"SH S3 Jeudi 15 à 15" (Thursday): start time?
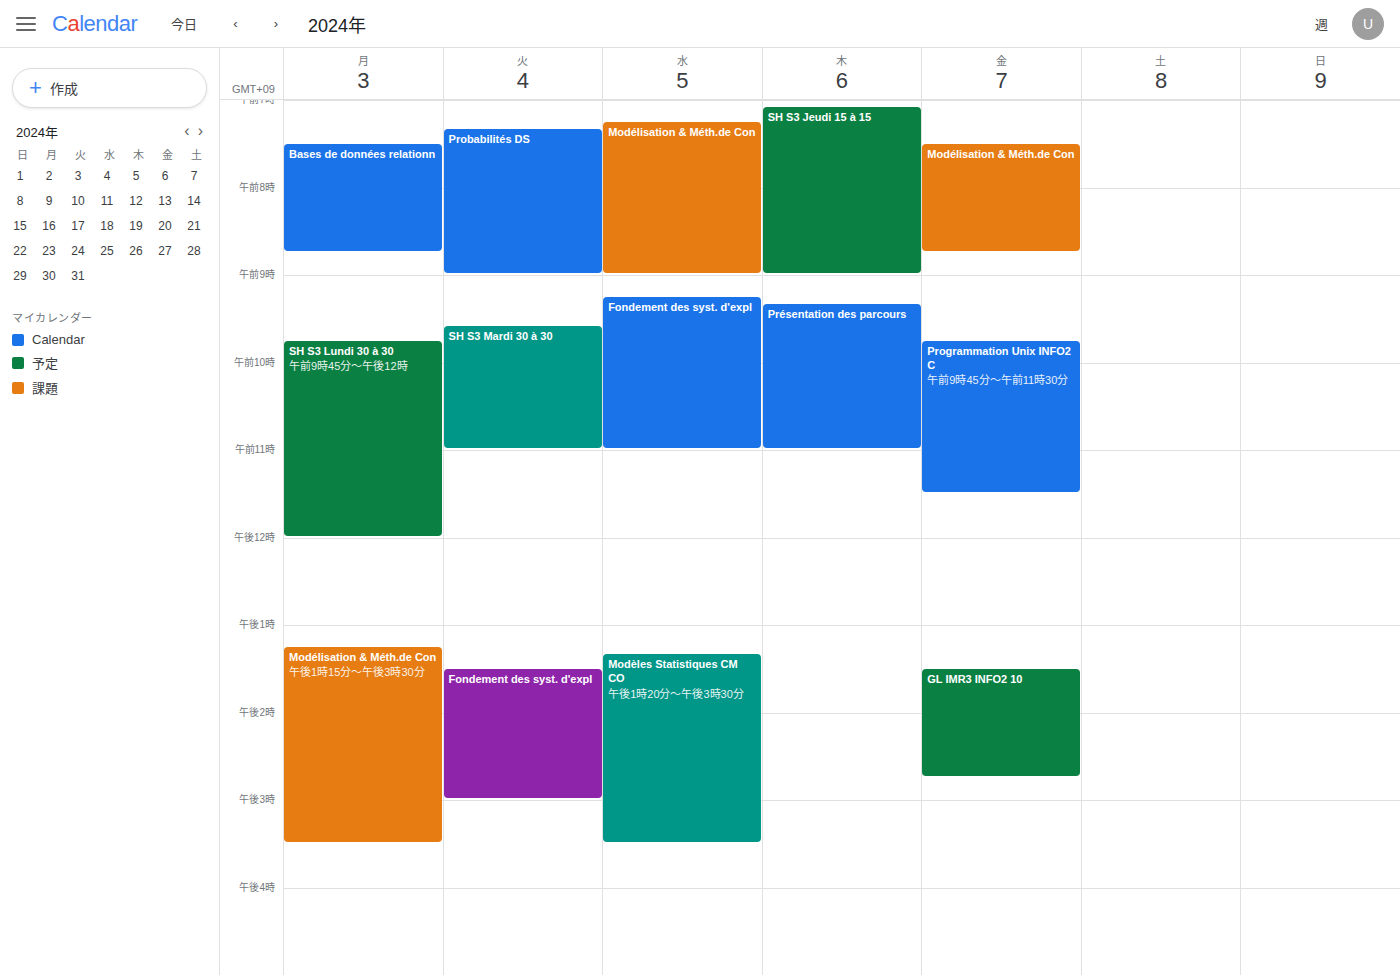
7:05 AM